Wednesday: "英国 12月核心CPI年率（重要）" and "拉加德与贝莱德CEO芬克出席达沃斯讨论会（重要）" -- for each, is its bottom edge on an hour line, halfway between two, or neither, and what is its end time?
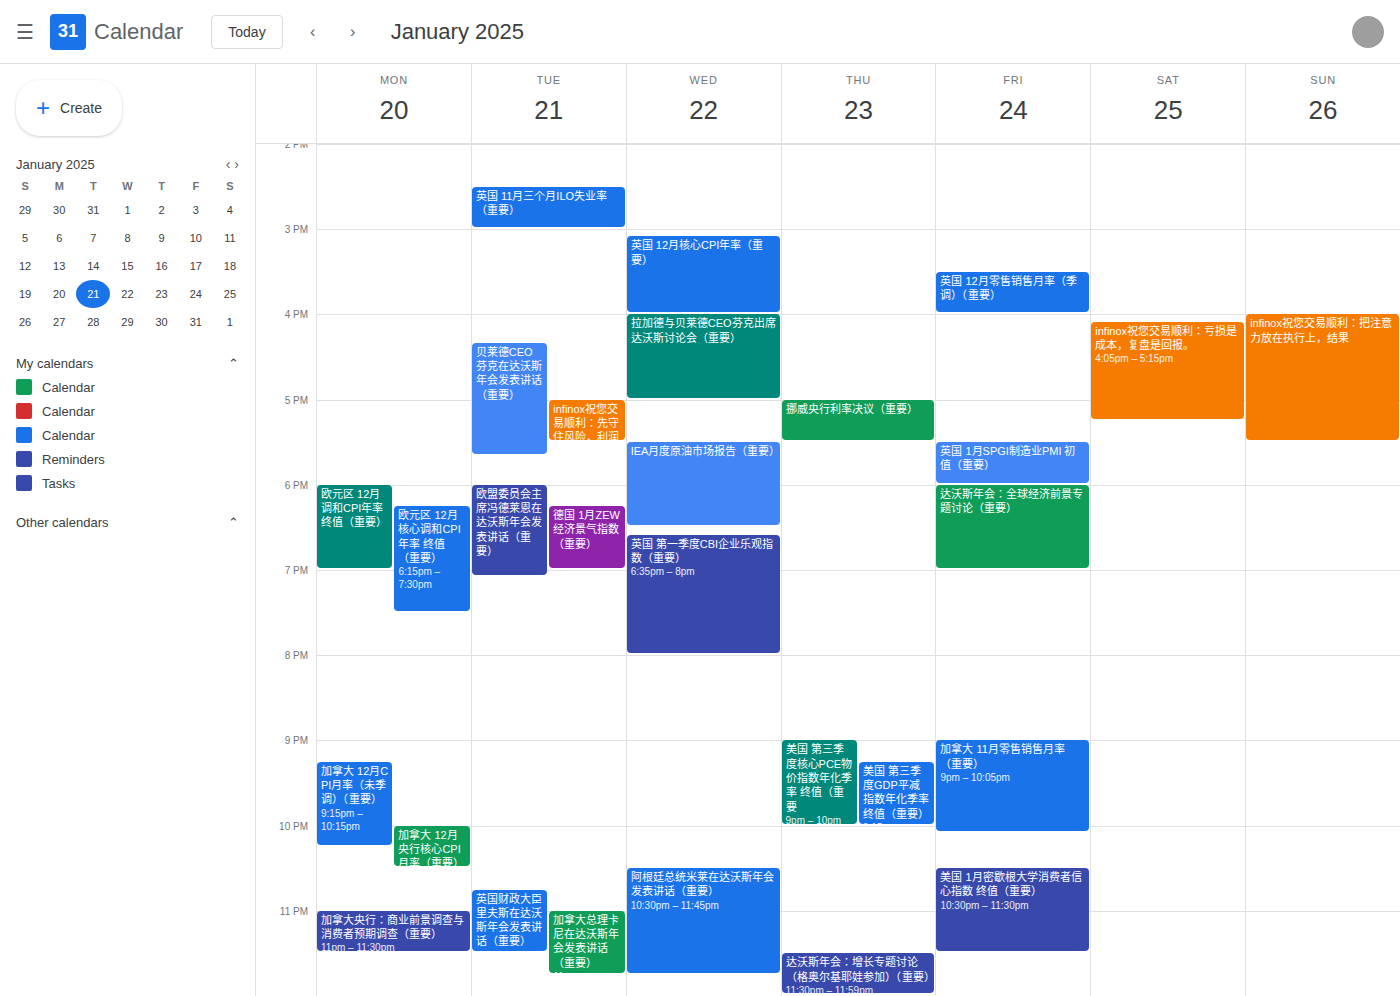
"英国 12月核心CPI年率（重要）": 4:00 PM, exactly on the 4 PM line. "拉加德与贝莱德CEO芬克出席达沃斯讨论会（重要）": 5:00 PM, exactly on the 5 PM line.